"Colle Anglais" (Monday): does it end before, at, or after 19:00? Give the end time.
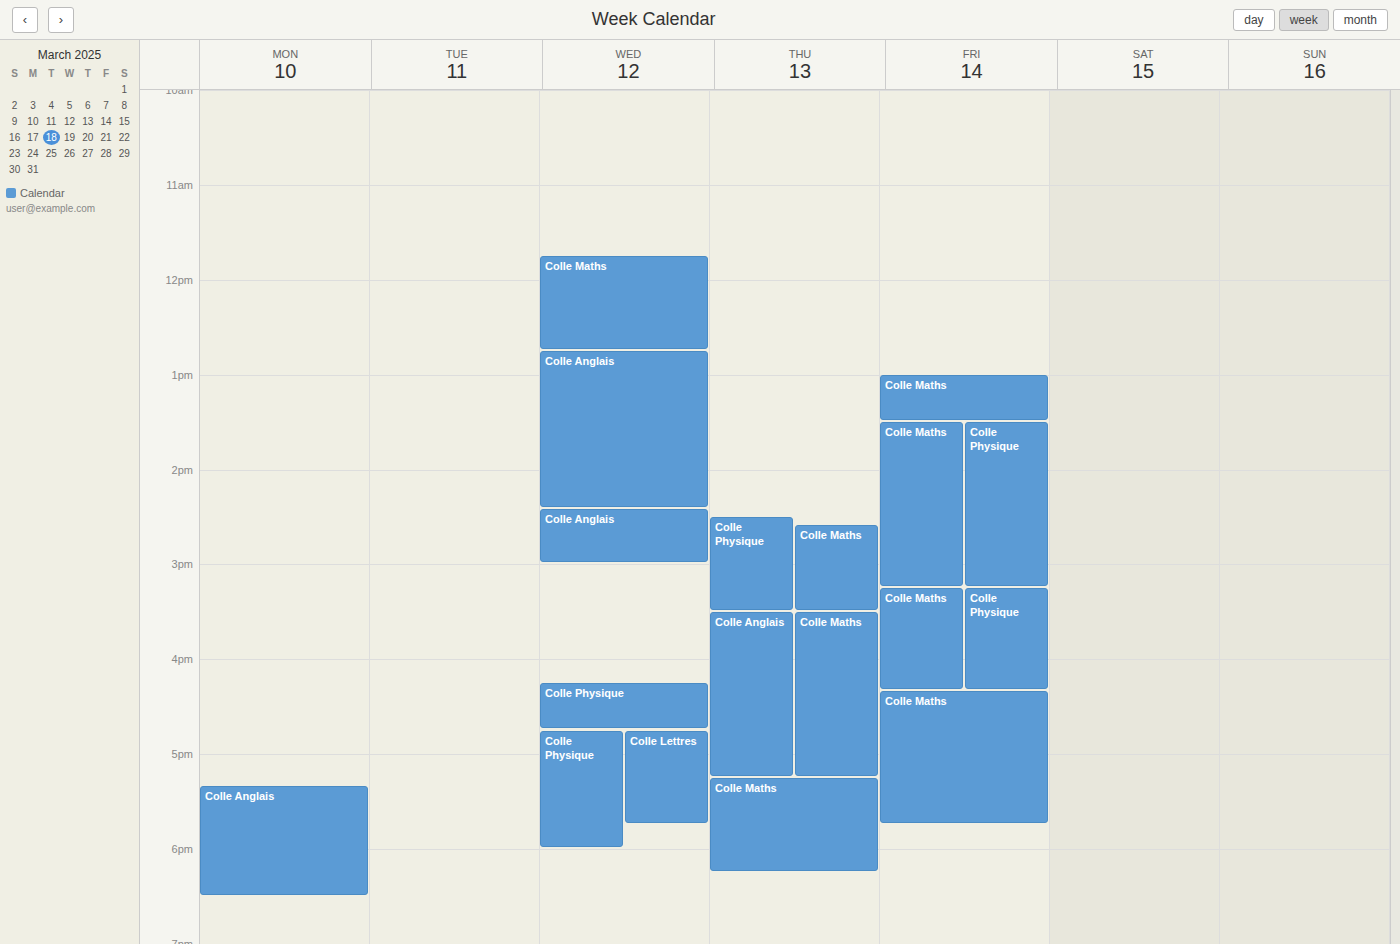
18:30 -- before 19:00, 30 minutes above the 19:00 line.